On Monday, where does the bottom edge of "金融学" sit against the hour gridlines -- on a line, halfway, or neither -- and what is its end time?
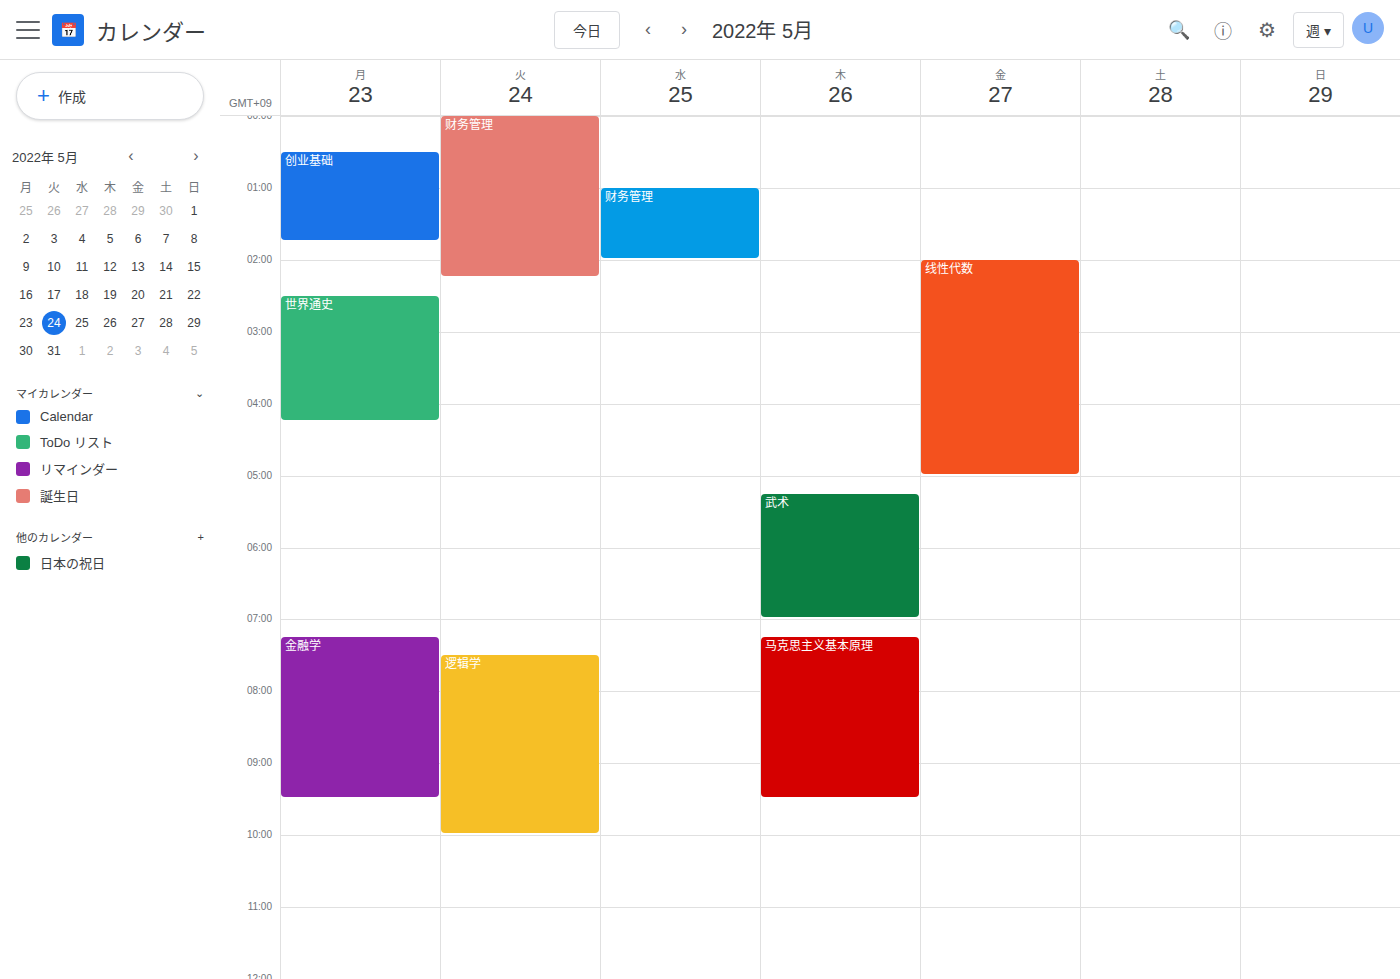
09:30 -- halfway between the 09:00 and 10:00 lines.